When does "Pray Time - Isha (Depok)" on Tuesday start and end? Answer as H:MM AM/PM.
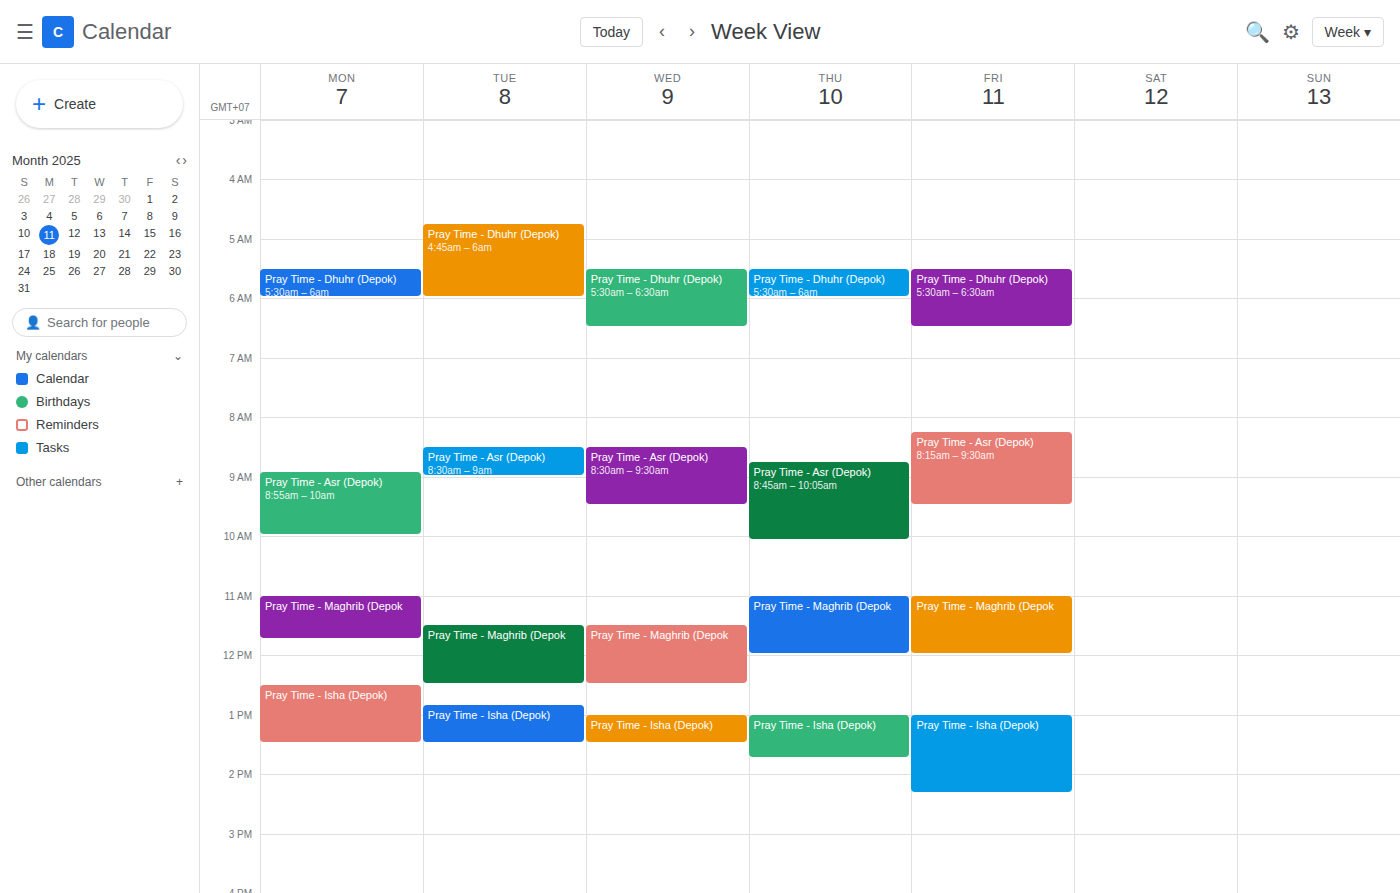
12:50 PM to 1:30 PM